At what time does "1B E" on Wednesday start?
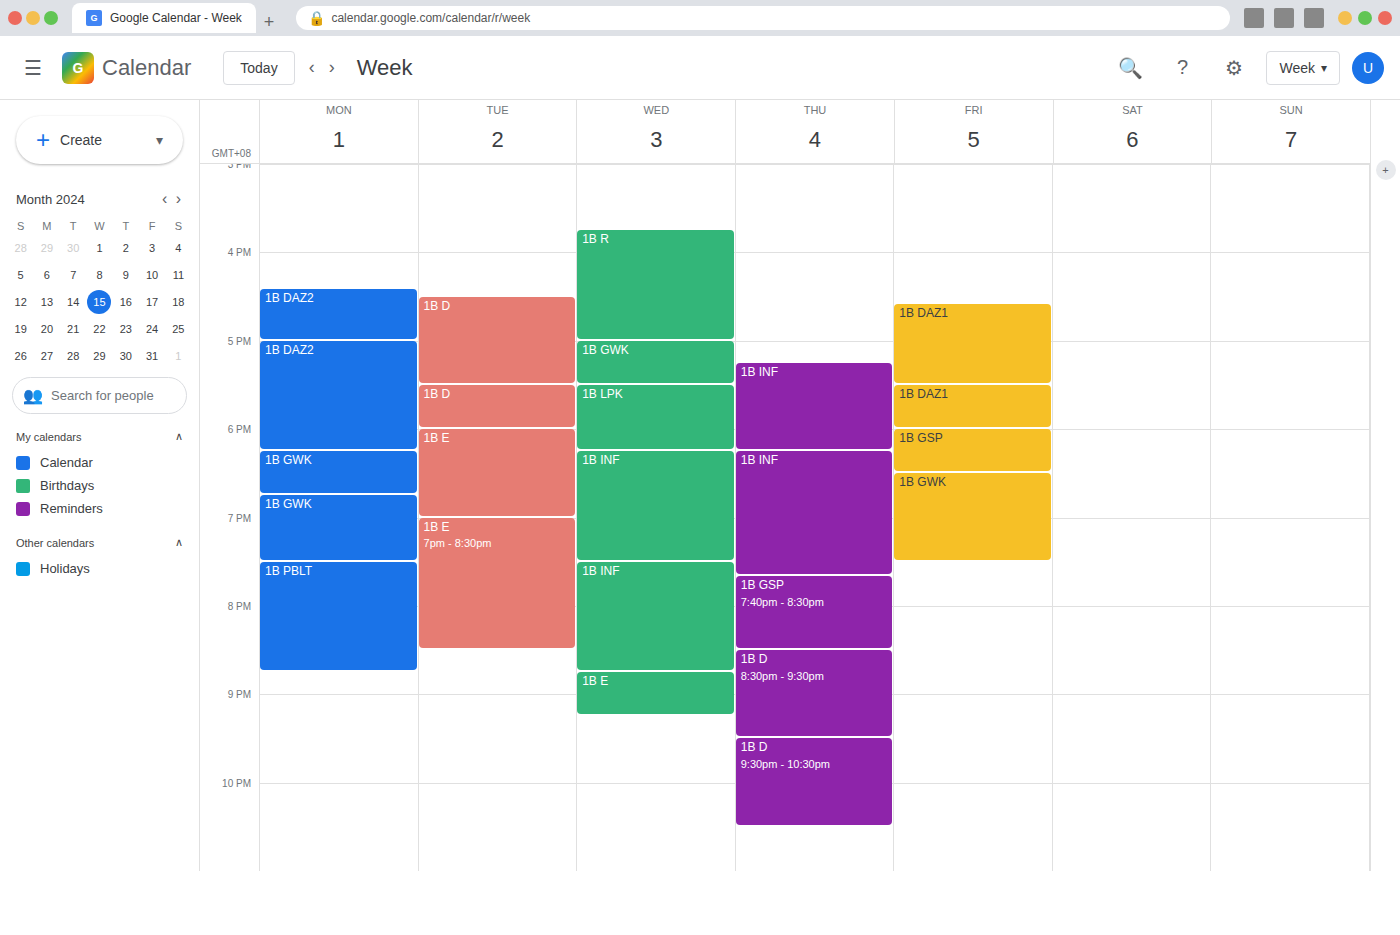
8:45 PM